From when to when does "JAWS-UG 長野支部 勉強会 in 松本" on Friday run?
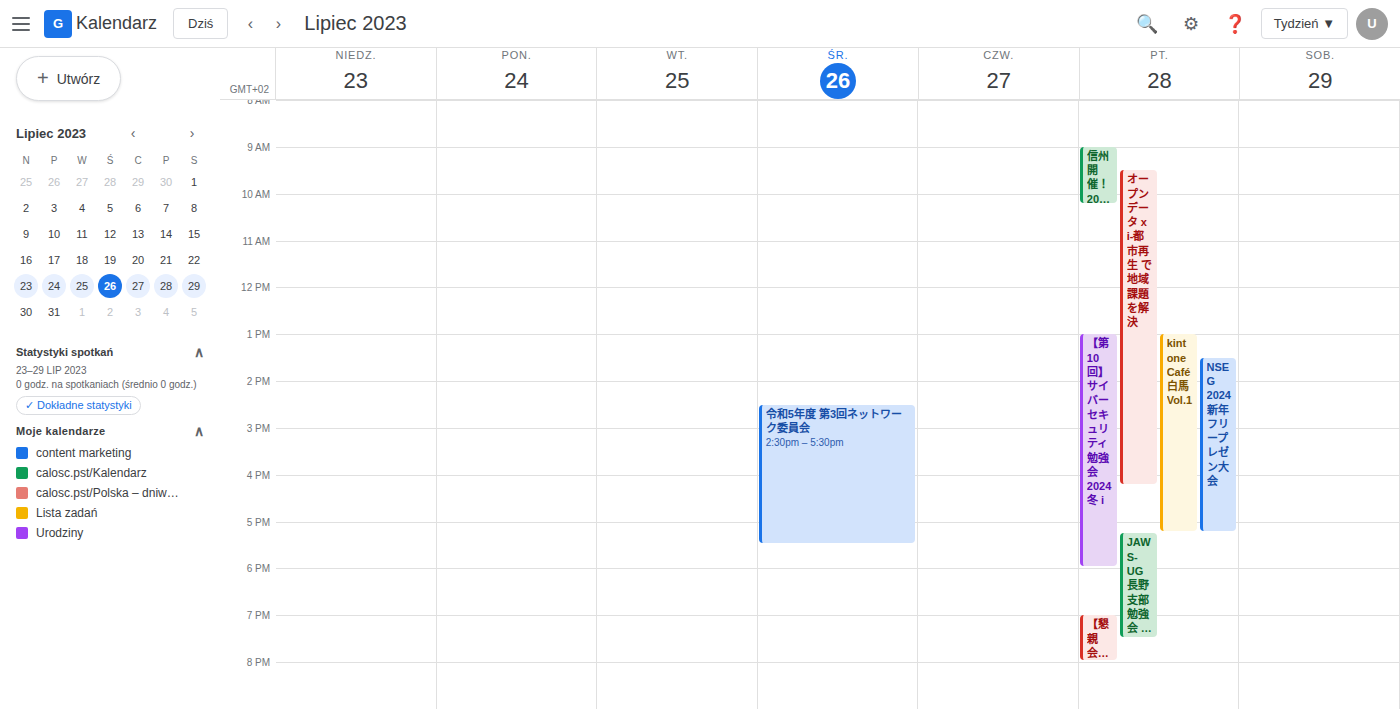
5:15 PM to 7:30 PM